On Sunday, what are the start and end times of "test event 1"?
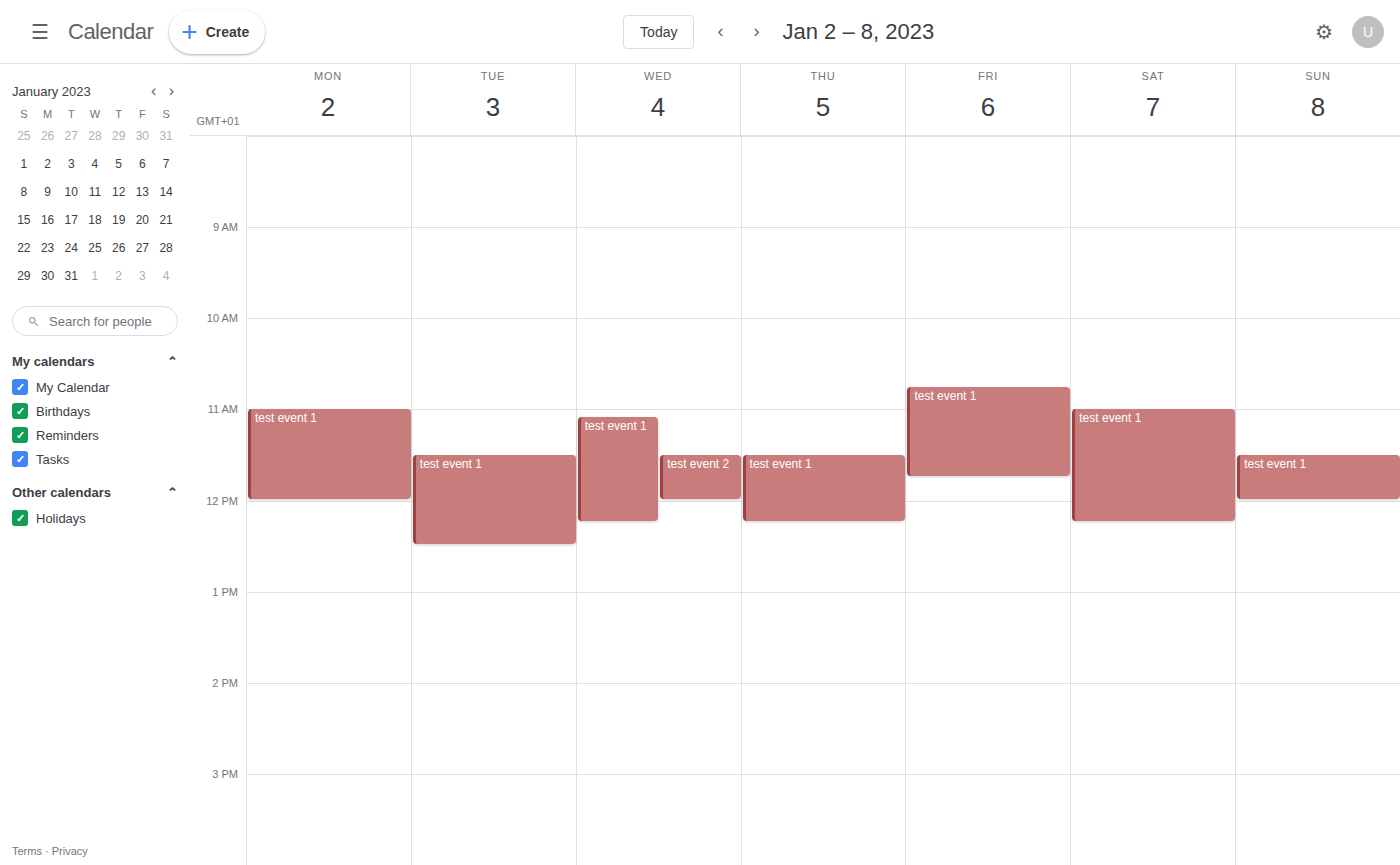
11:30 to 12:00